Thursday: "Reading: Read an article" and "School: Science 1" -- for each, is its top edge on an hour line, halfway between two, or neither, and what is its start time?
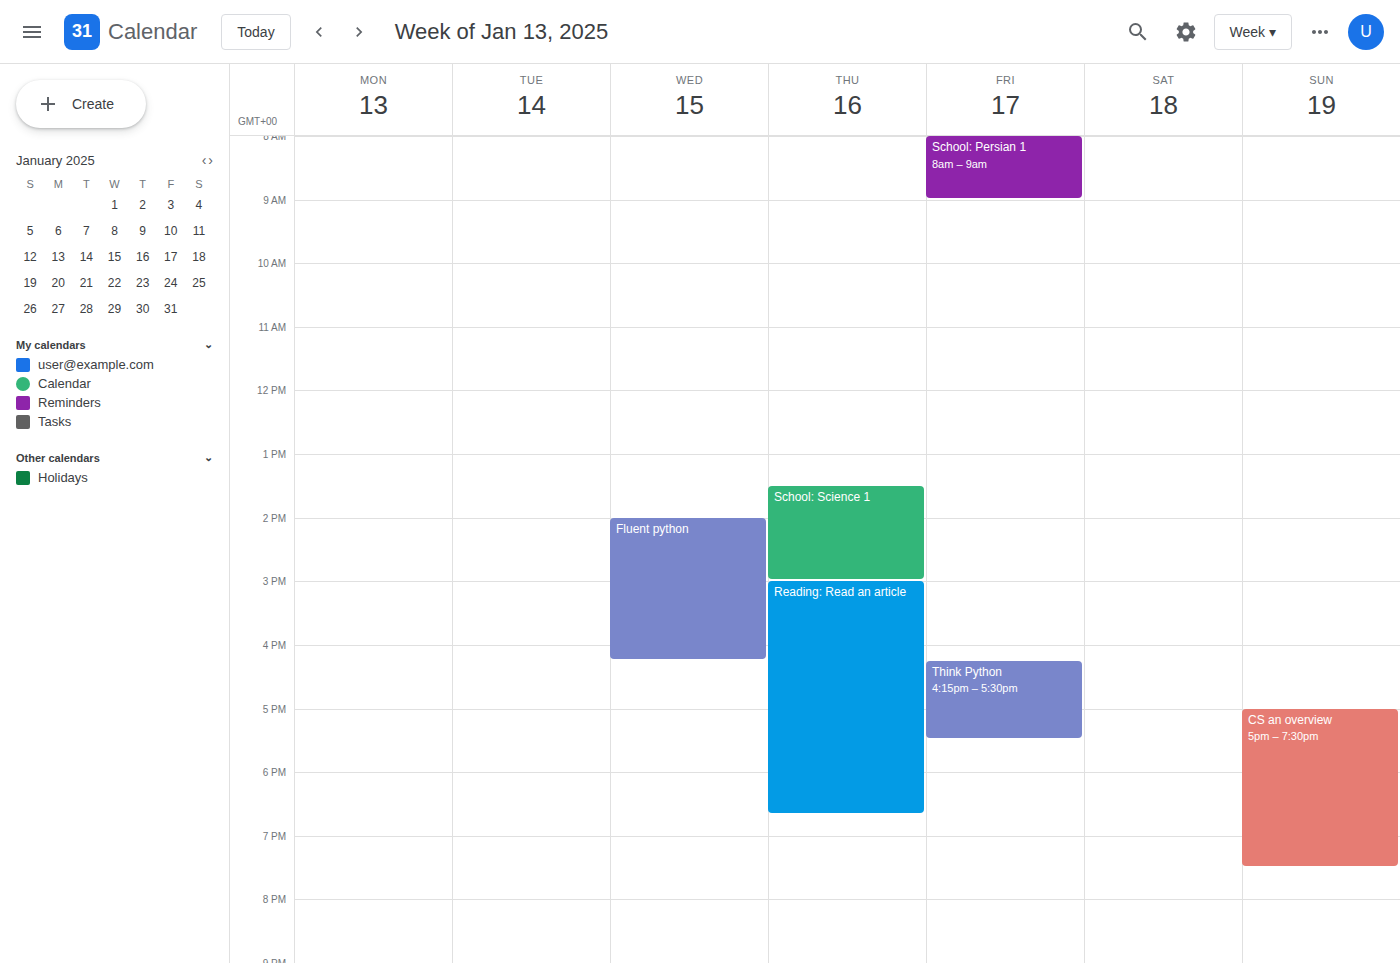
"Reading: Read an article": 3:00 PM, exactly on the 3 PM line. "School: Science 1": 1:30 PM, halfway between the 1 PM and 2 PM lines.